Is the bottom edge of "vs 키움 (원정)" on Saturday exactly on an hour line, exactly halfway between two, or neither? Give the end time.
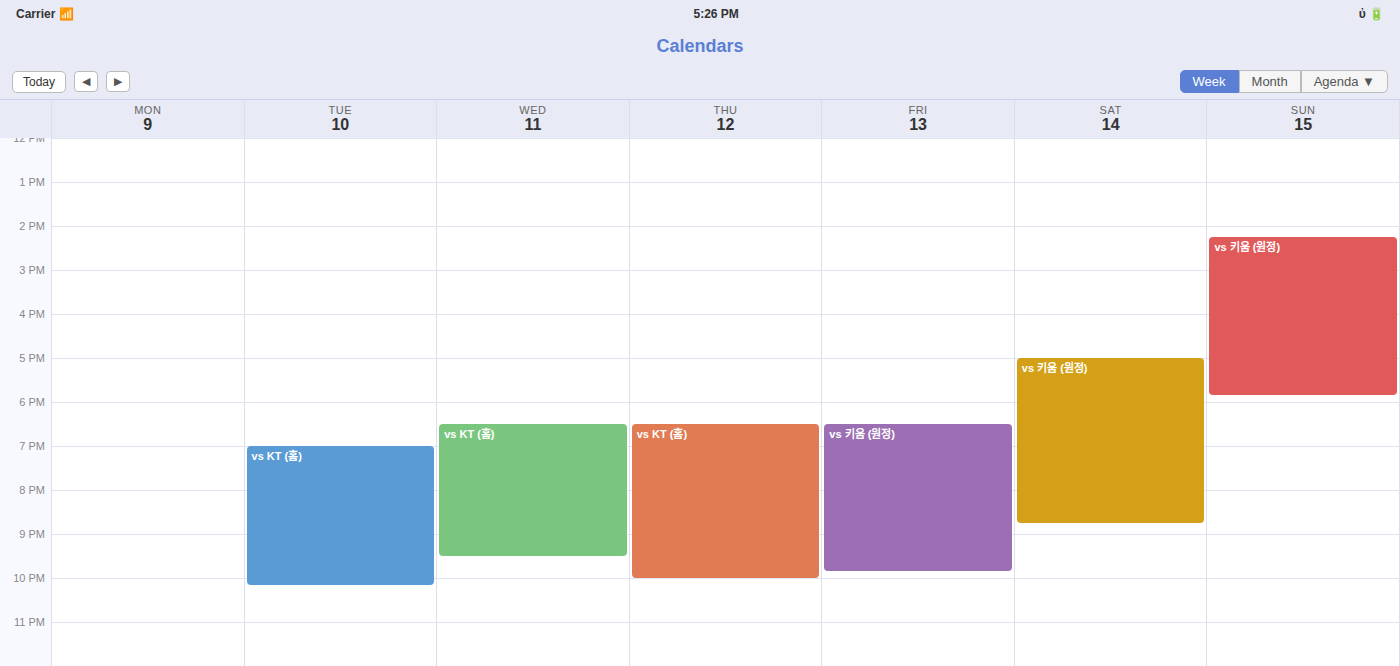
8:45 PM -- neither: three quarters of the way from the 8 PM line to the 9 PM line.